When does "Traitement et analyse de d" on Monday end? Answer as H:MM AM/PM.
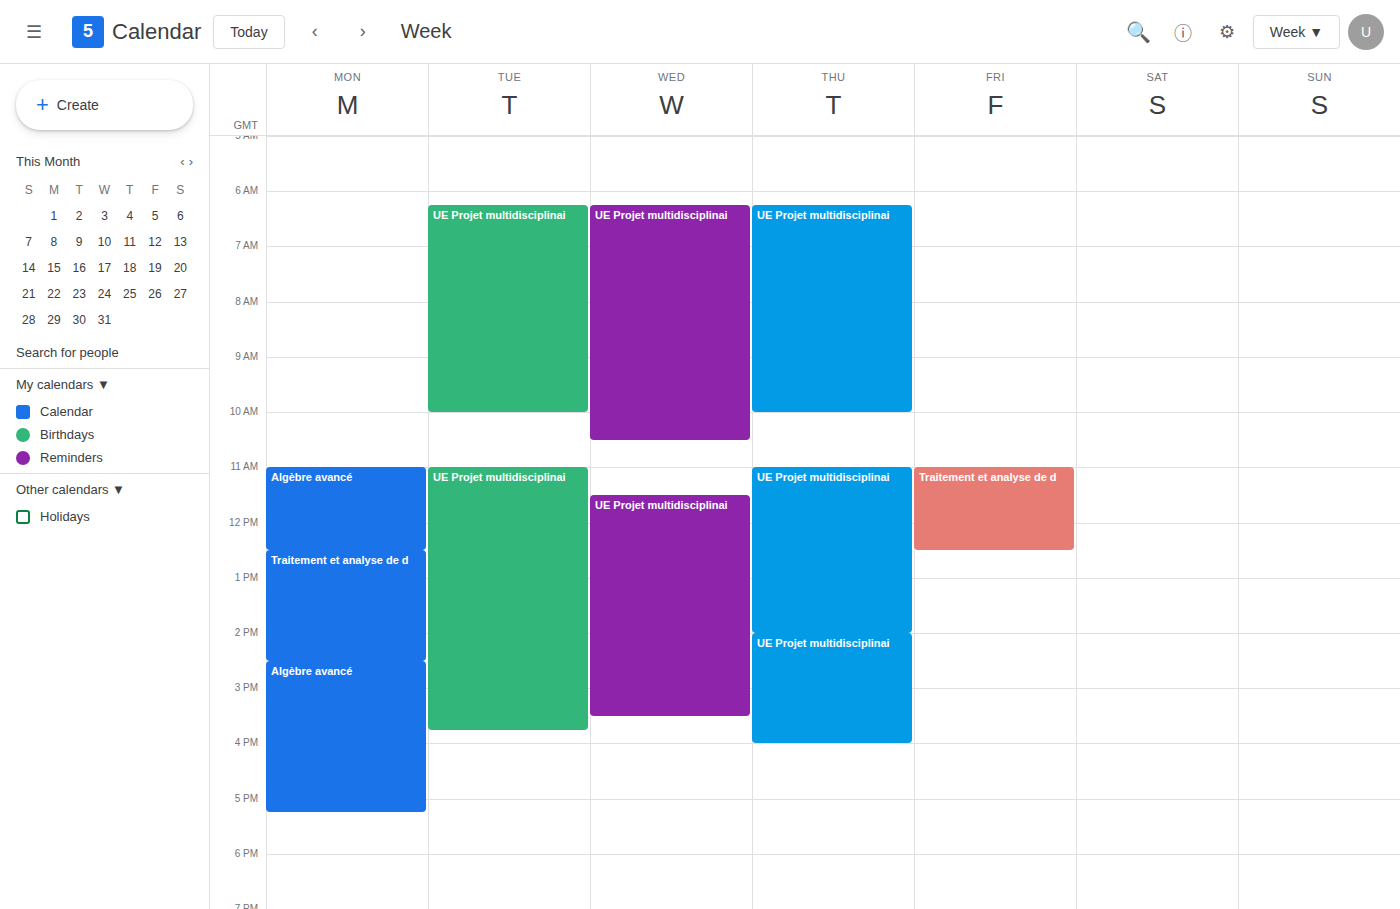
2:30 PM